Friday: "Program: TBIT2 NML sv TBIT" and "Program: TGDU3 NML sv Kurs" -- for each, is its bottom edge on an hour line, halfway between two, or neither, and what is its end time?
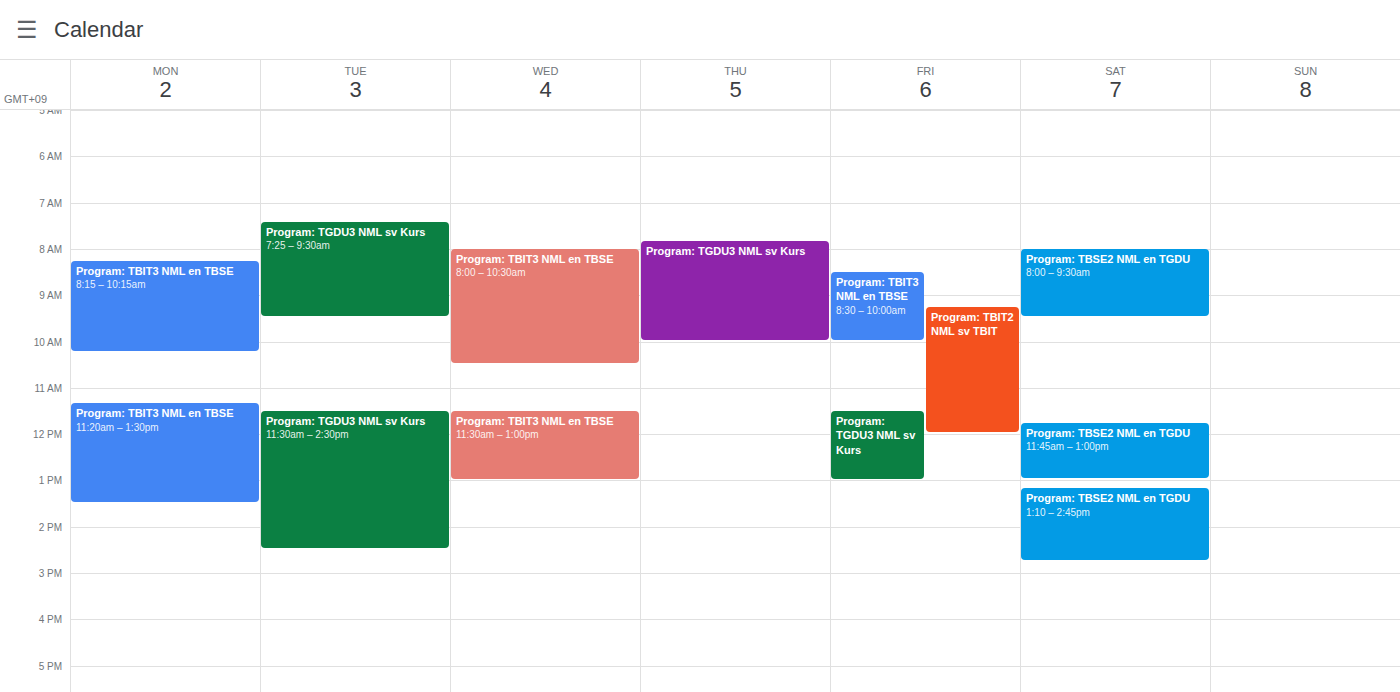
"Program: TBIT2 NML sv TBIT": 12:00 PM, exactly on the 12 PM line. "Program: TGDU3 NML sv Kurs": 1:00 PM, exactly on the 1 PM line.